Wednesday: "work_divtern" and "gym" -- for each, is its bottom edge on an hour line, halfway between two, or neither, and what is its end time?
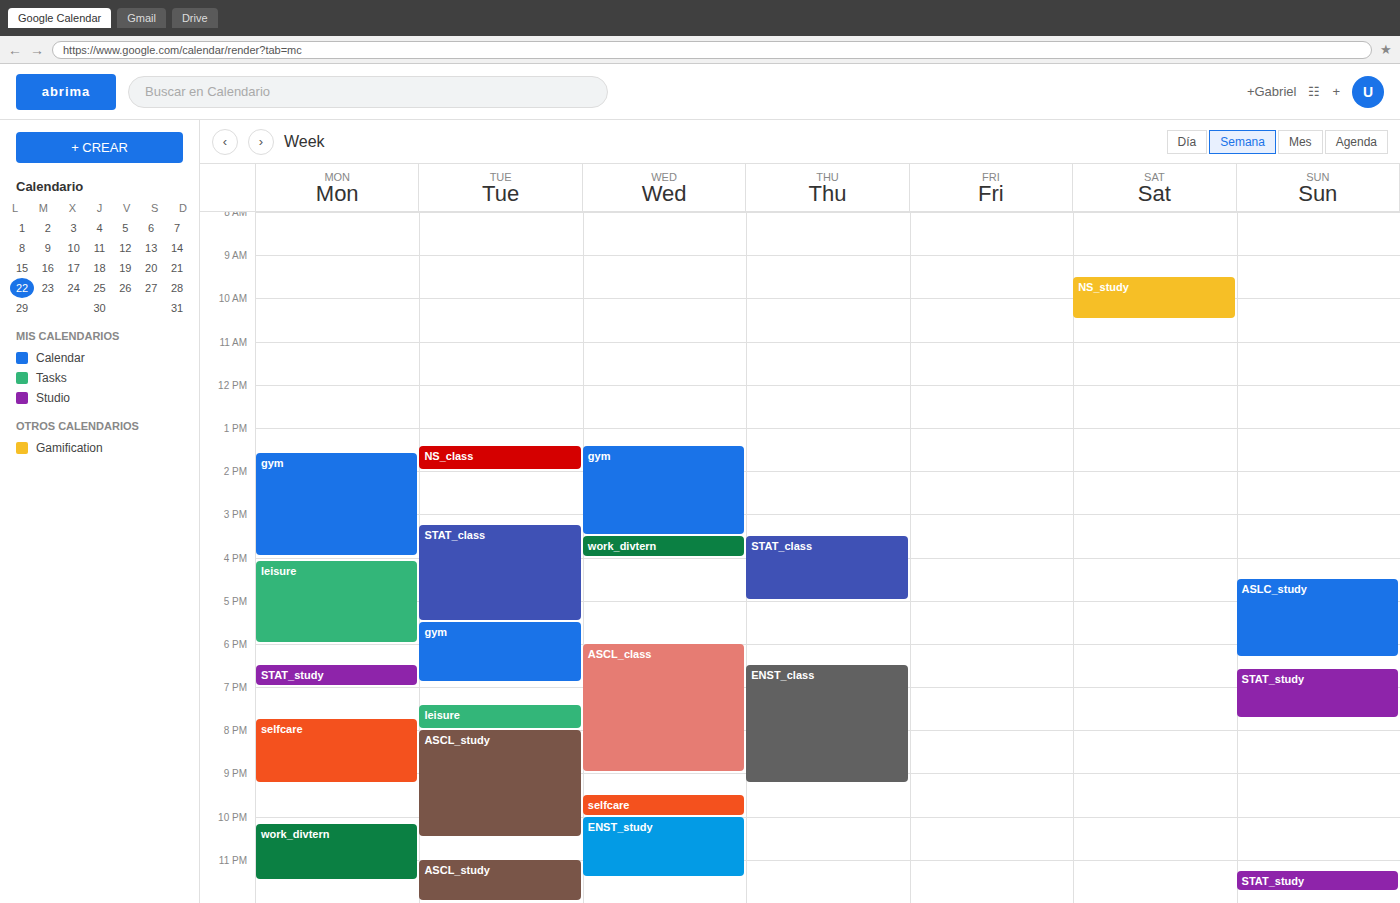
"work_divtern": 16:00, exactly on the 16:00 line. "gym": 15:30, halfway between the 15:00 and 16:00 lines.